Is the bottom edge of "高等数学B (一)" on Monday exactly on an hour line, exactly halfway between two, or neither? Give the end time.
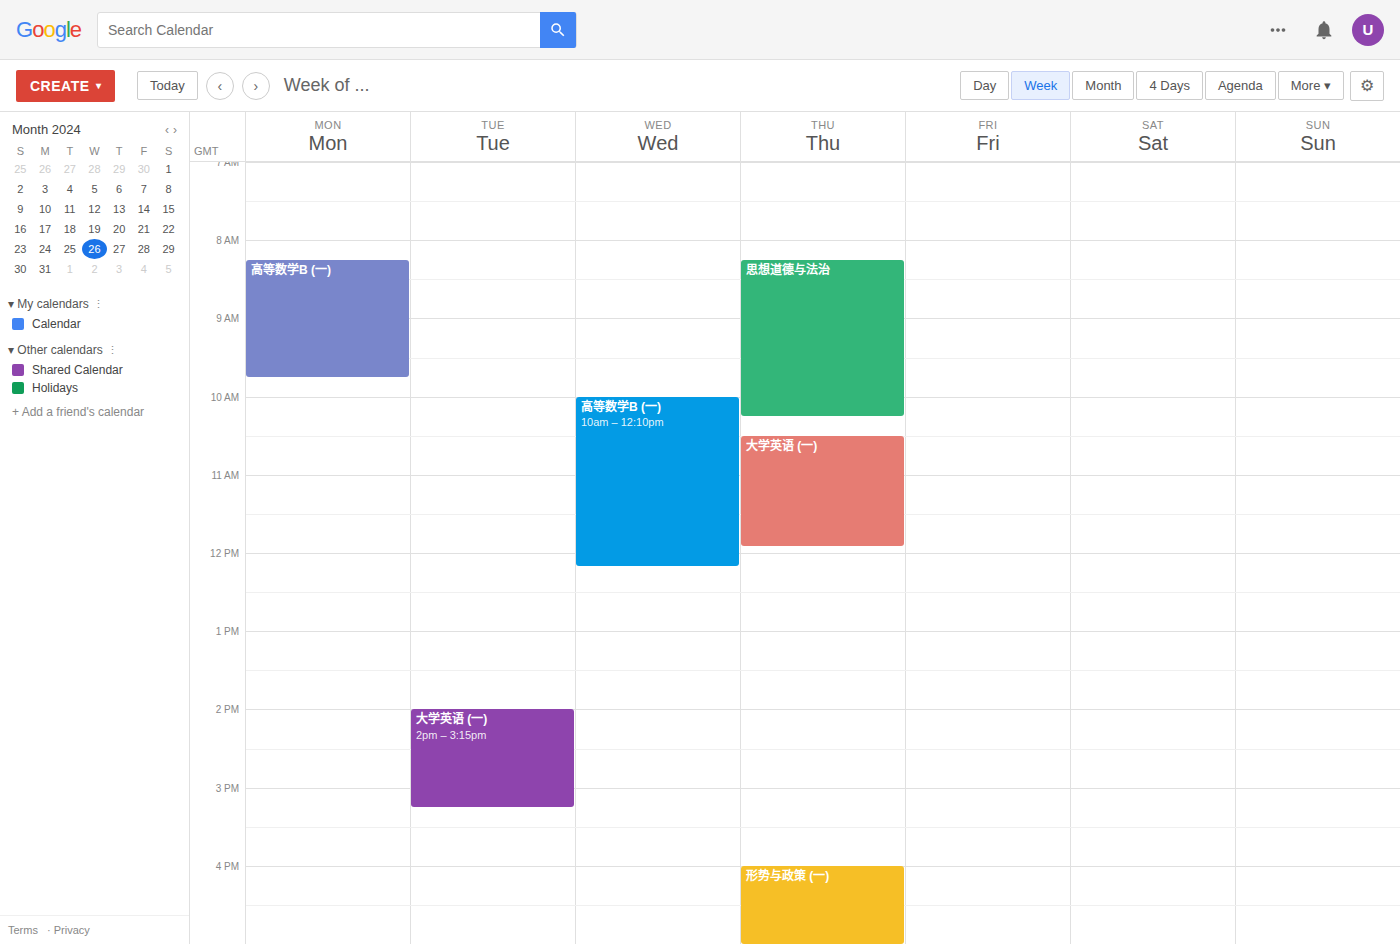
9:45 AM -- neither: three quarters of the way from the 9 AM line to the 10 AM line.